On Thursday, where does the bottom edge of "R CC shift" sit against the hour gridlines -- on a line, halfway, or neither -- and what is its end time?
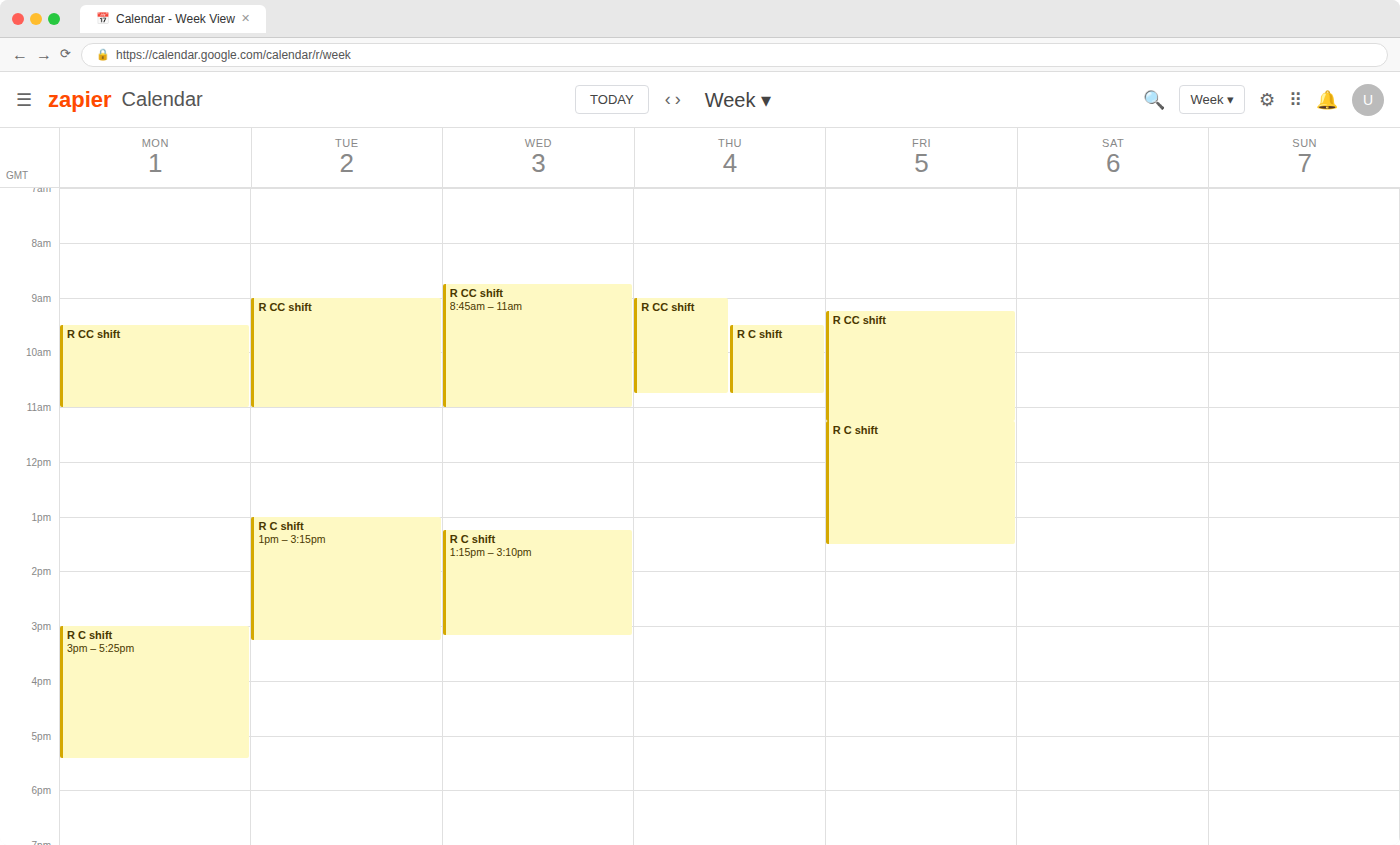
10:45 AM -- neither: three quarters of the way from the 10 AM line to the 11 AM line.